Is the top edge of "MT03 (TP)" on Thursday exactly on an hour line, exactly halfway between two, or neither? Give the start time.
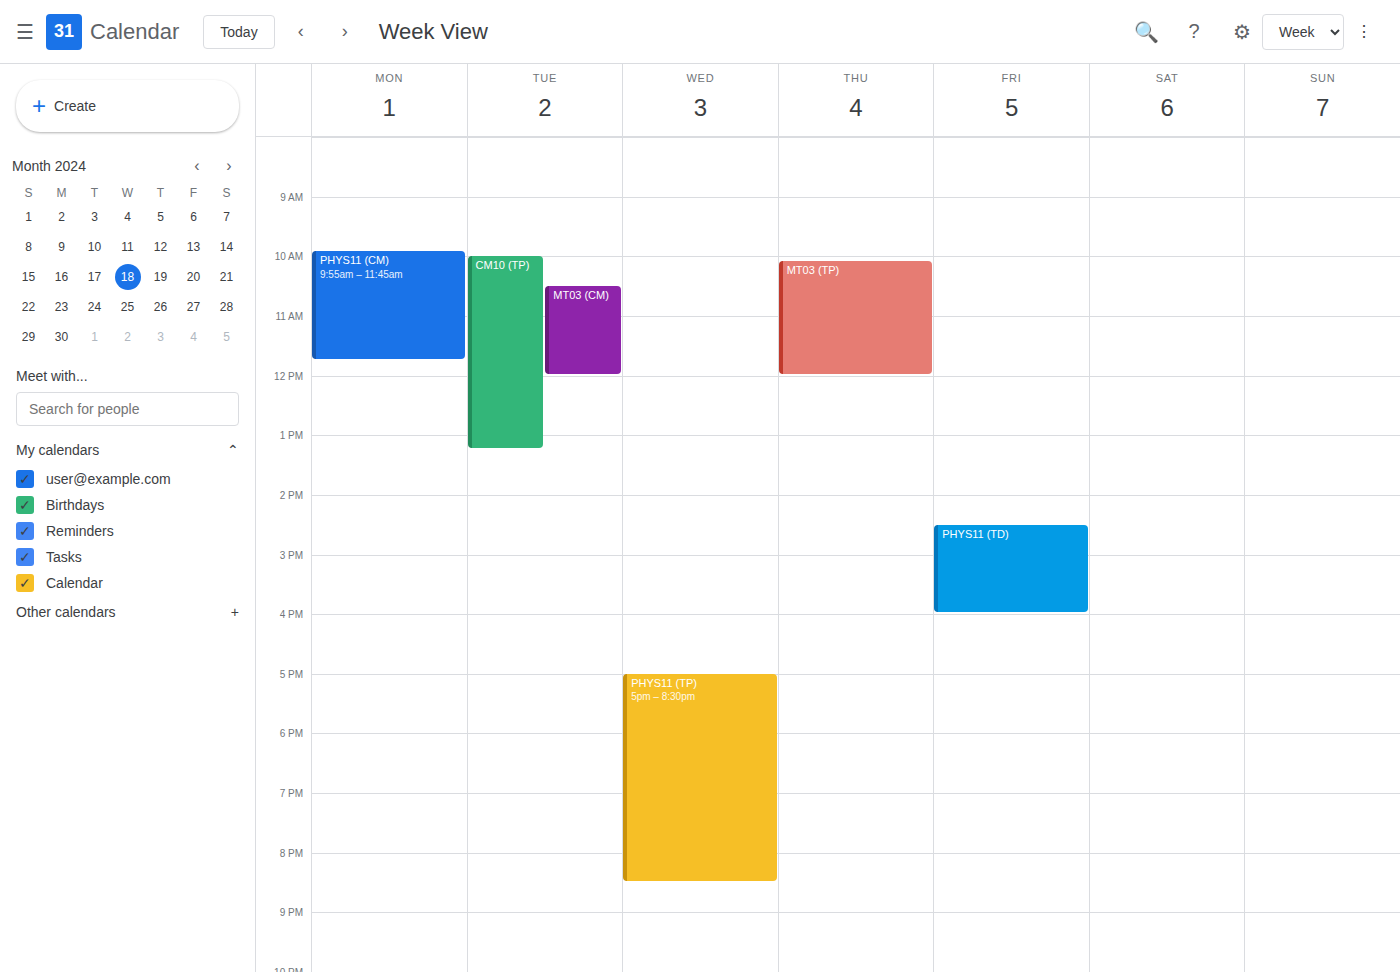
10:05 AM -- neither: 5 minutes below the 10 AM line and 55 minutes above the 11 AM line.